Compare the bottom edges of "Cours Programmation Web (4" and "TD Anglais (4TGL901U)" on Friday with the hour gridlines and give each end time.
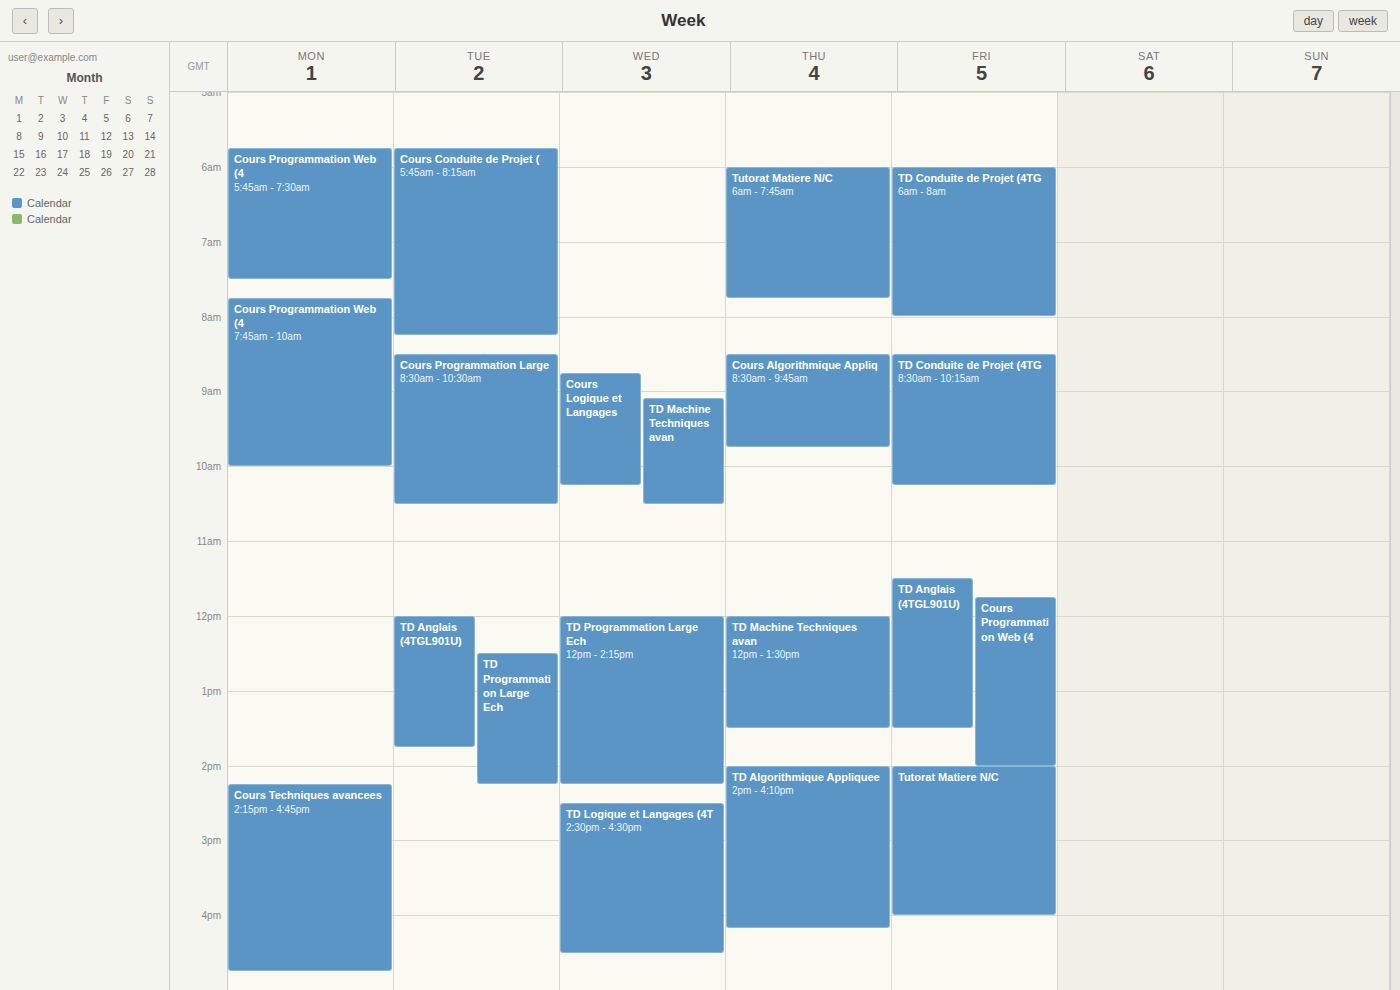
"Cours Programmation Web (4": 2:00 PM, exactly on the 2 PM line. "TD Anglais (4TGL901U)": 1:30 PM, halfway between the 1 PM and 2 PM lines.